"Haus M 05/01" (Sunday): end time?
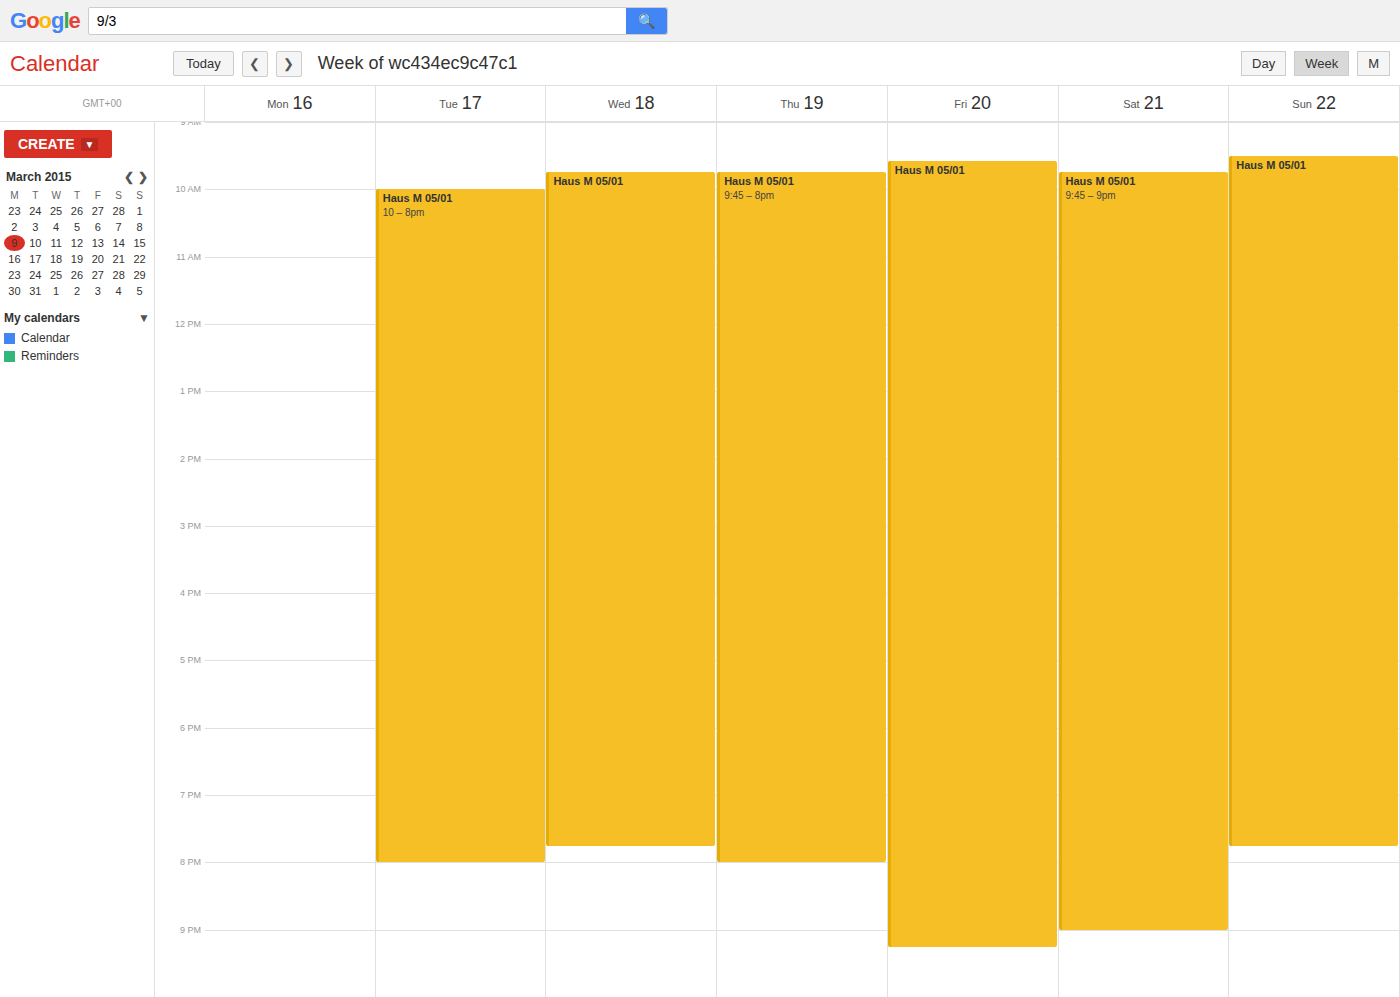
7:45 PM